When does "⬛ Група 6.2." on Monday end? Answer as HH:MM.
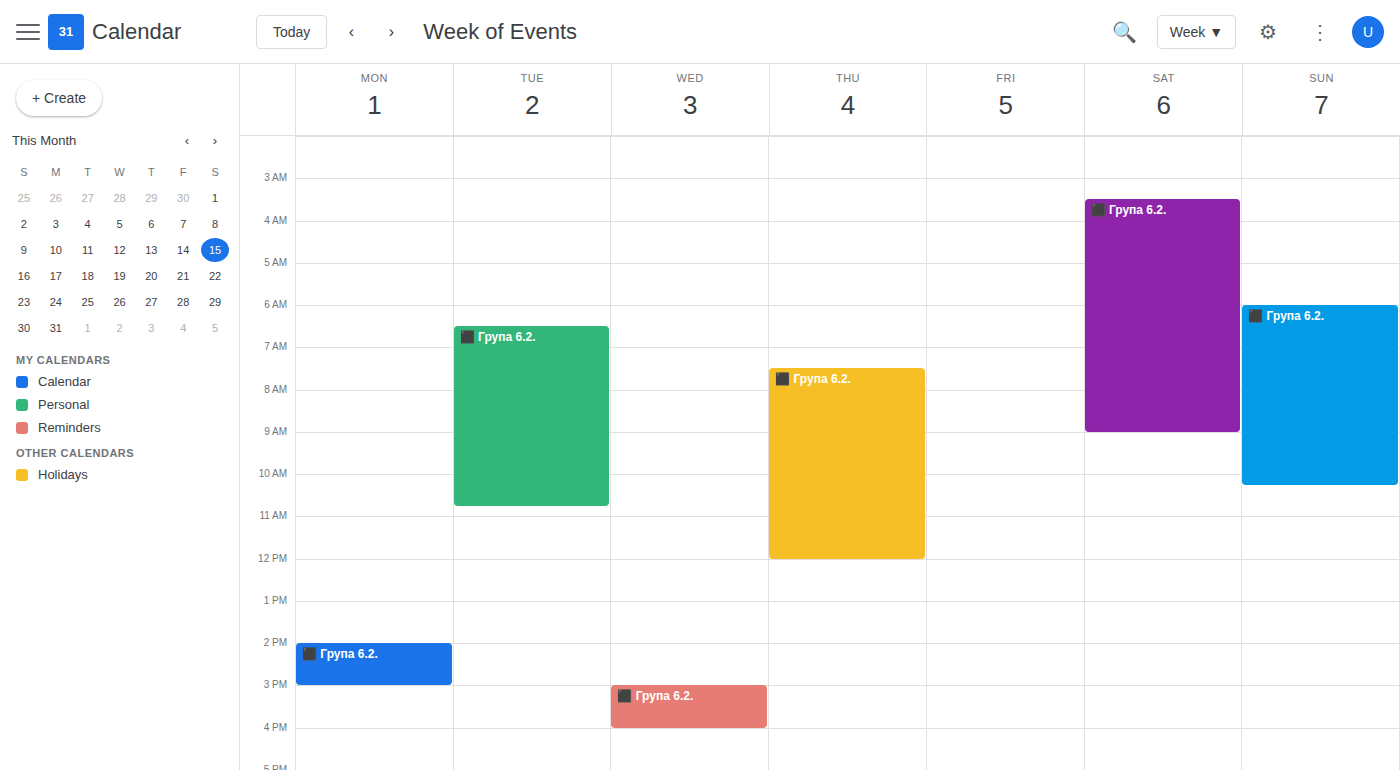
15:00